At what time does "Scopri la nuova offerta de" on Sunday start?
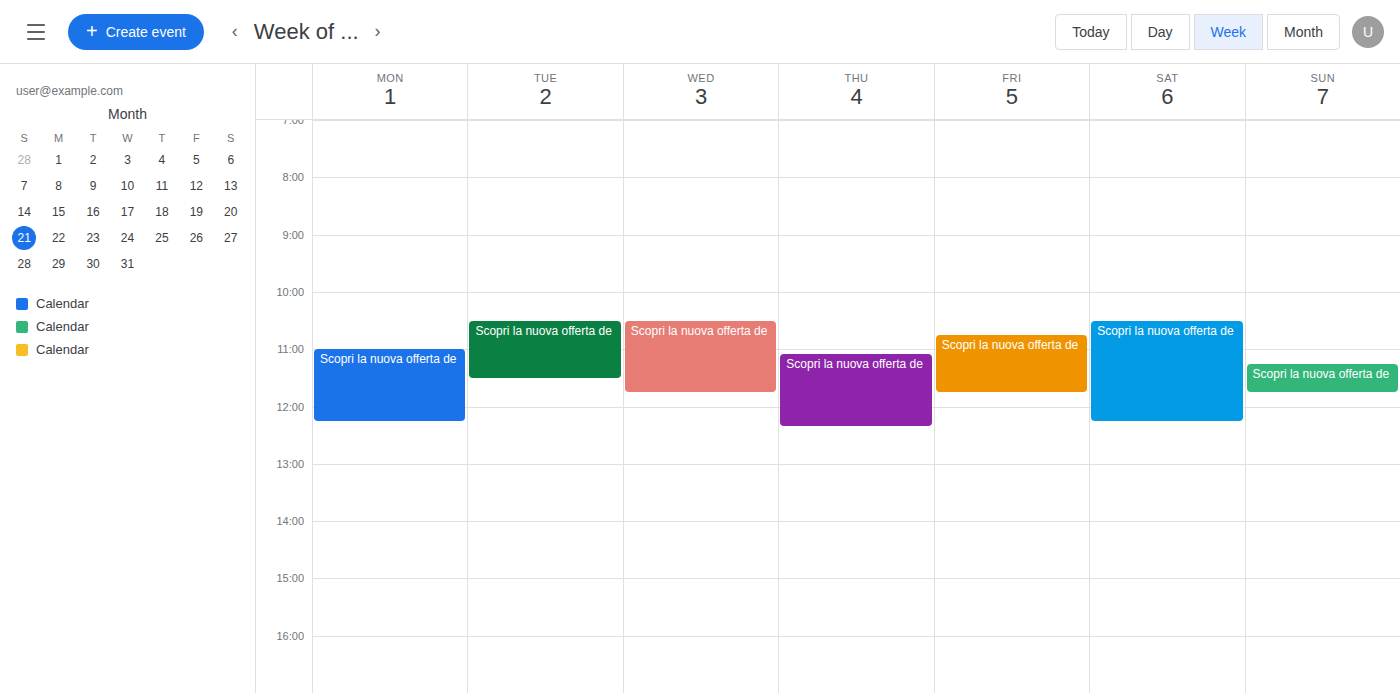
11:15 AM